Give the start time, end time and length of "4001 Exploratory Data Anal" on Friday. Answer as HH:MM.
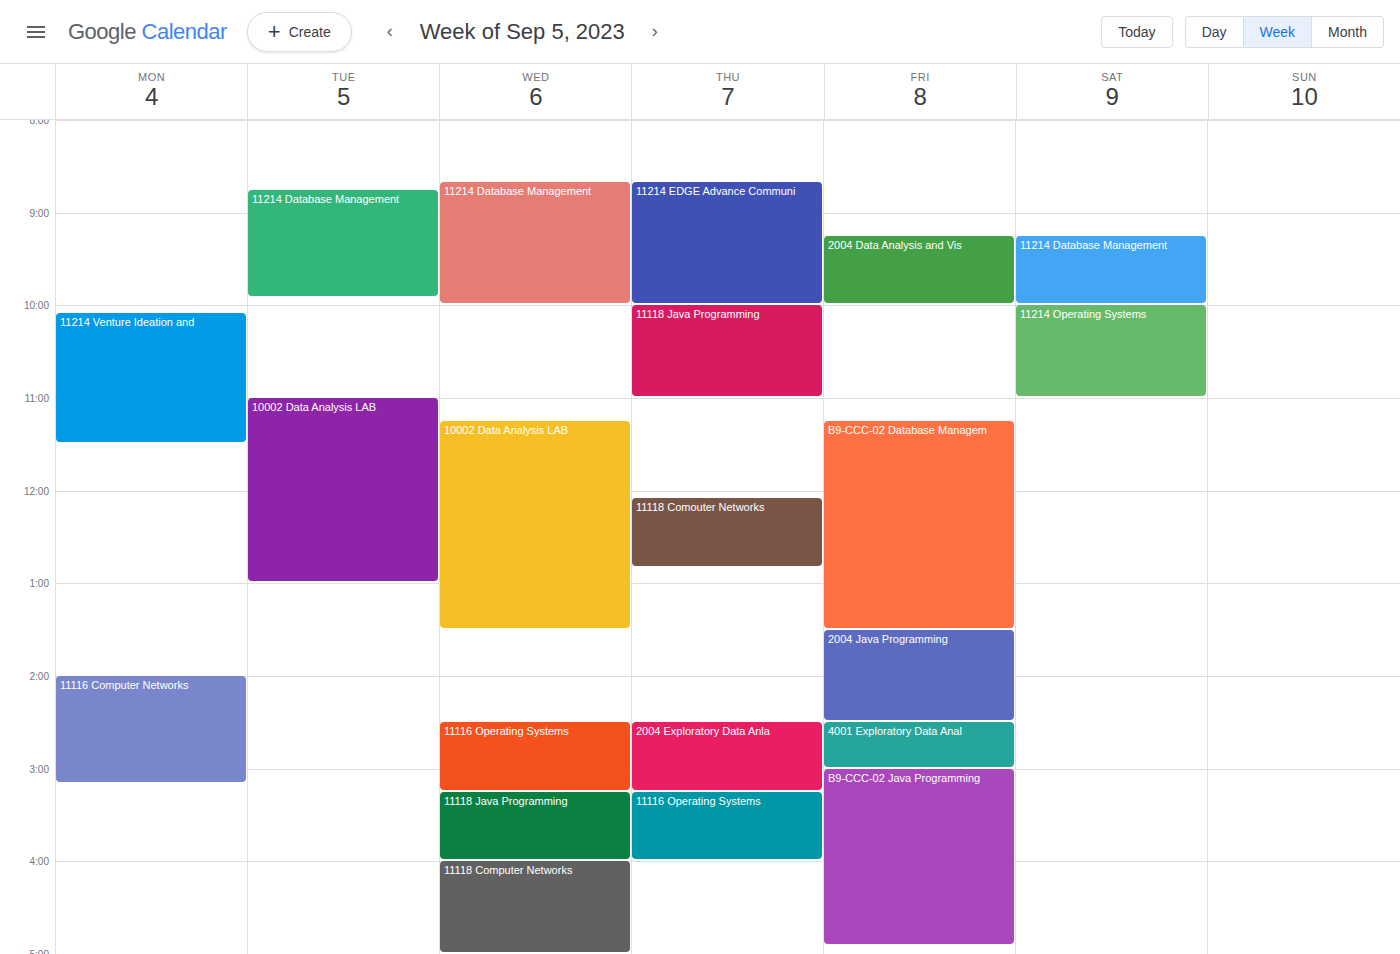
14:30 to 15:00, 30 minutes